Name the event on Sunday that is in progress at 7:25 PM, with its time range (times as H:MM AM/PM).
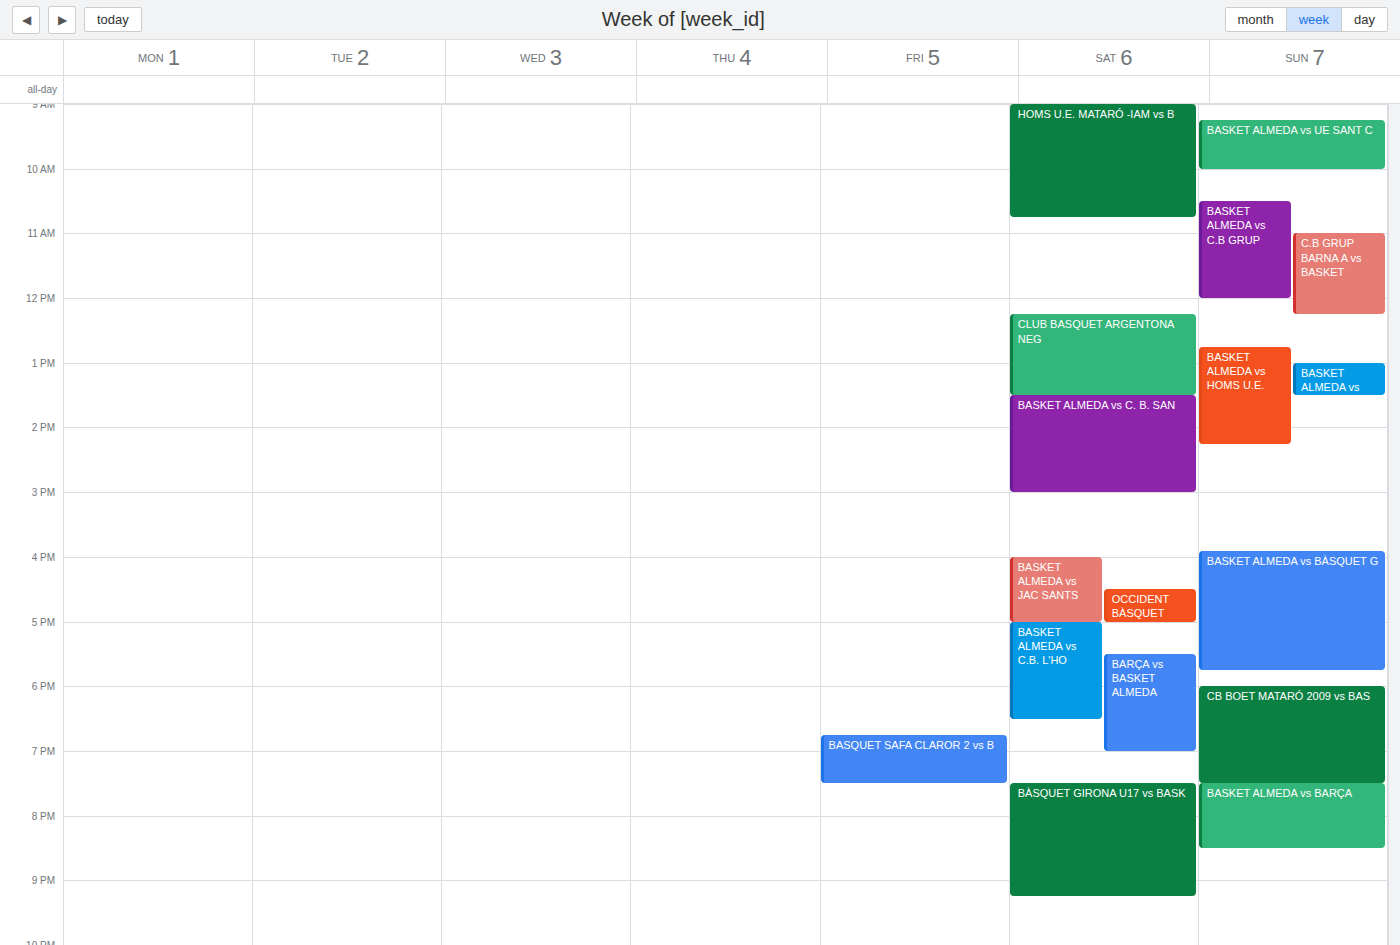
"CB BOET MATARÓ 2009 vs BAS", 6:00 PM to 7:30 PM